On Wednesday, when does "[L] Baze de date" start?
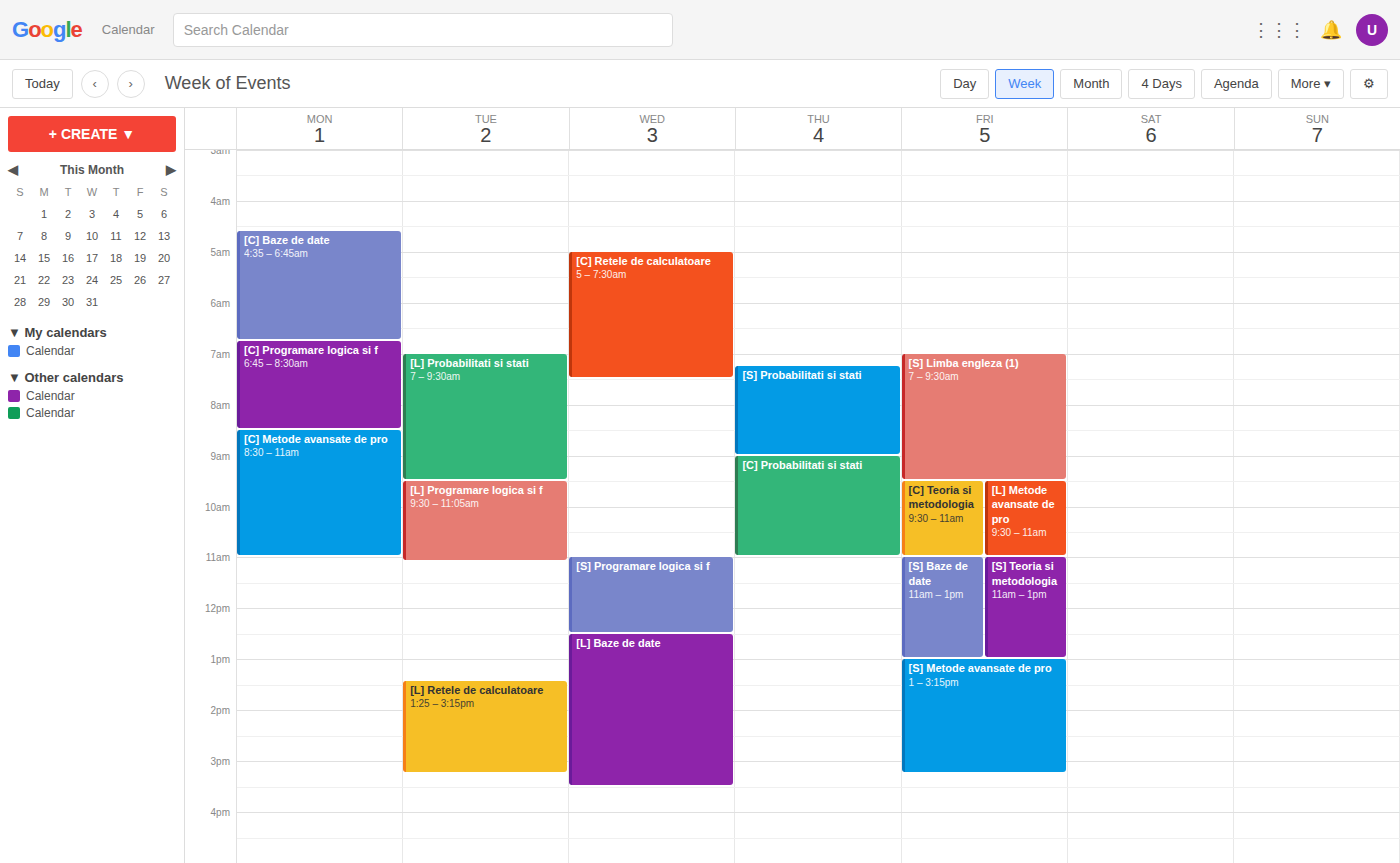
12:30 PM